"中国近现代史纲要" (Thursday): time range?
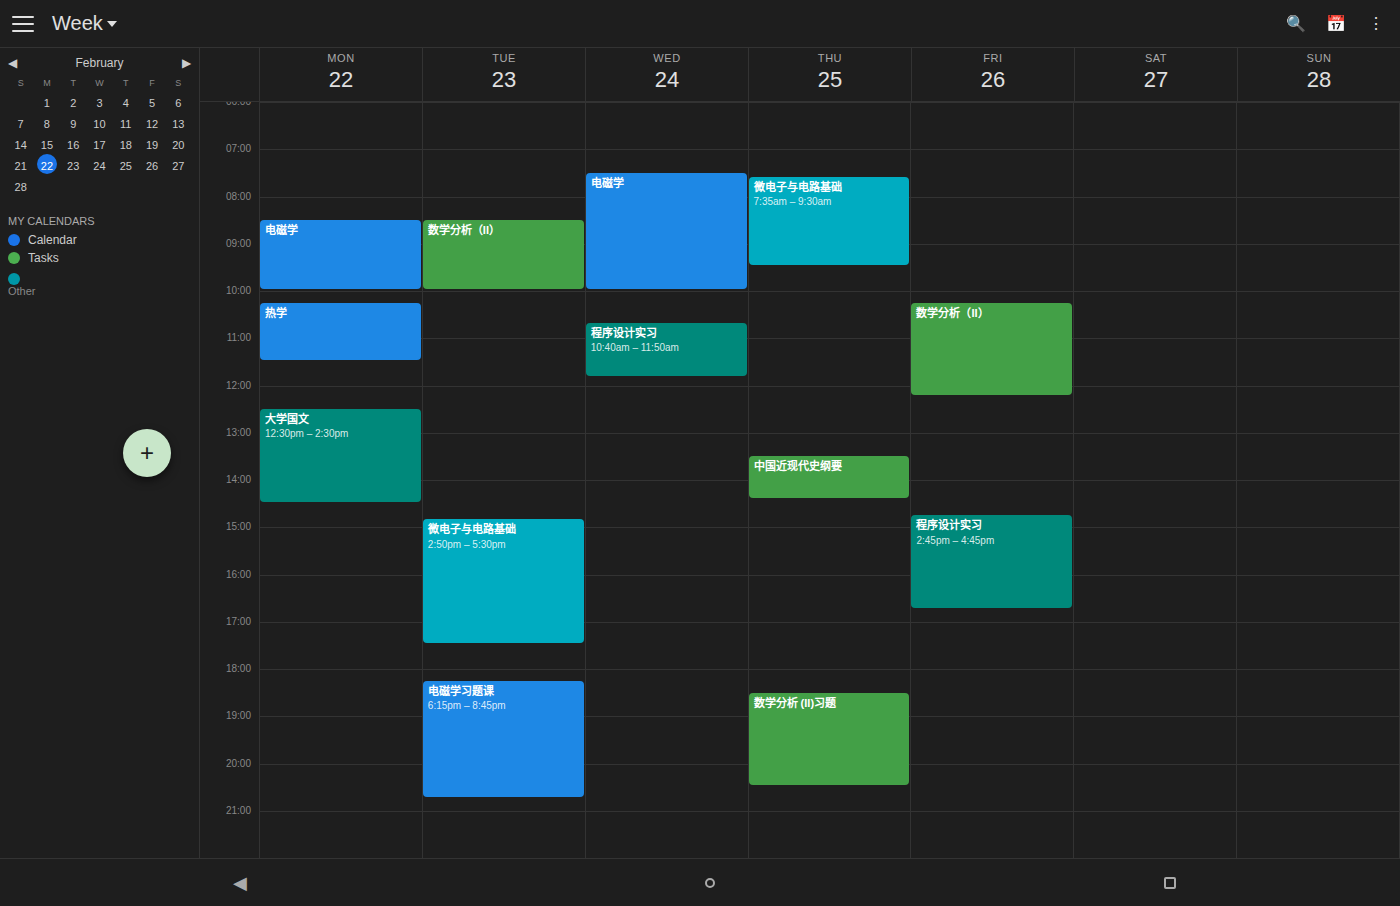
1:30 PM to 2:25 PM